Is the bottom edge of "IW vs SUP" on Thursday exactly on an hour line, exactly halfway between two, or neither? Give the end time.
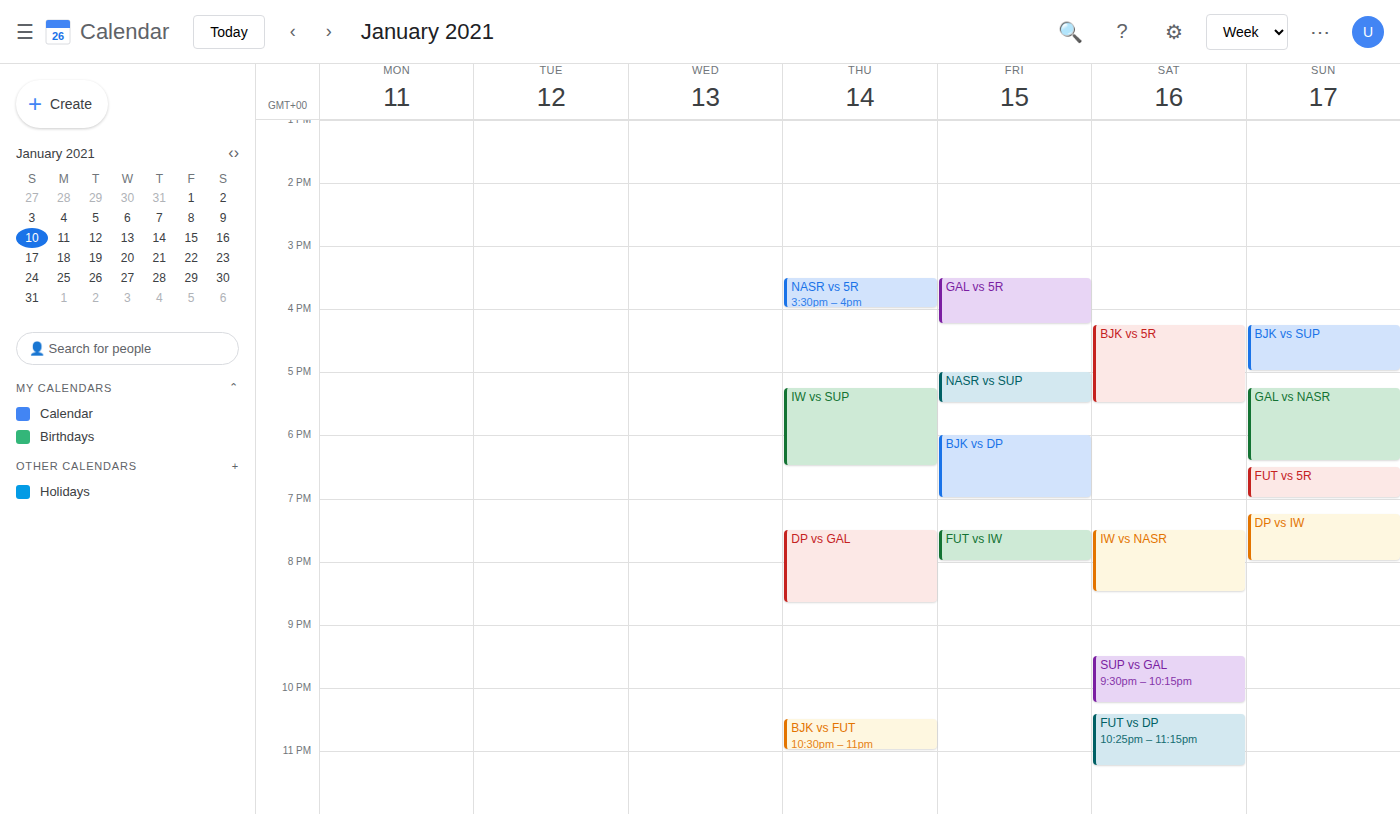
6:30 PM -- halfway between the 6 PM and 7 PM lines.